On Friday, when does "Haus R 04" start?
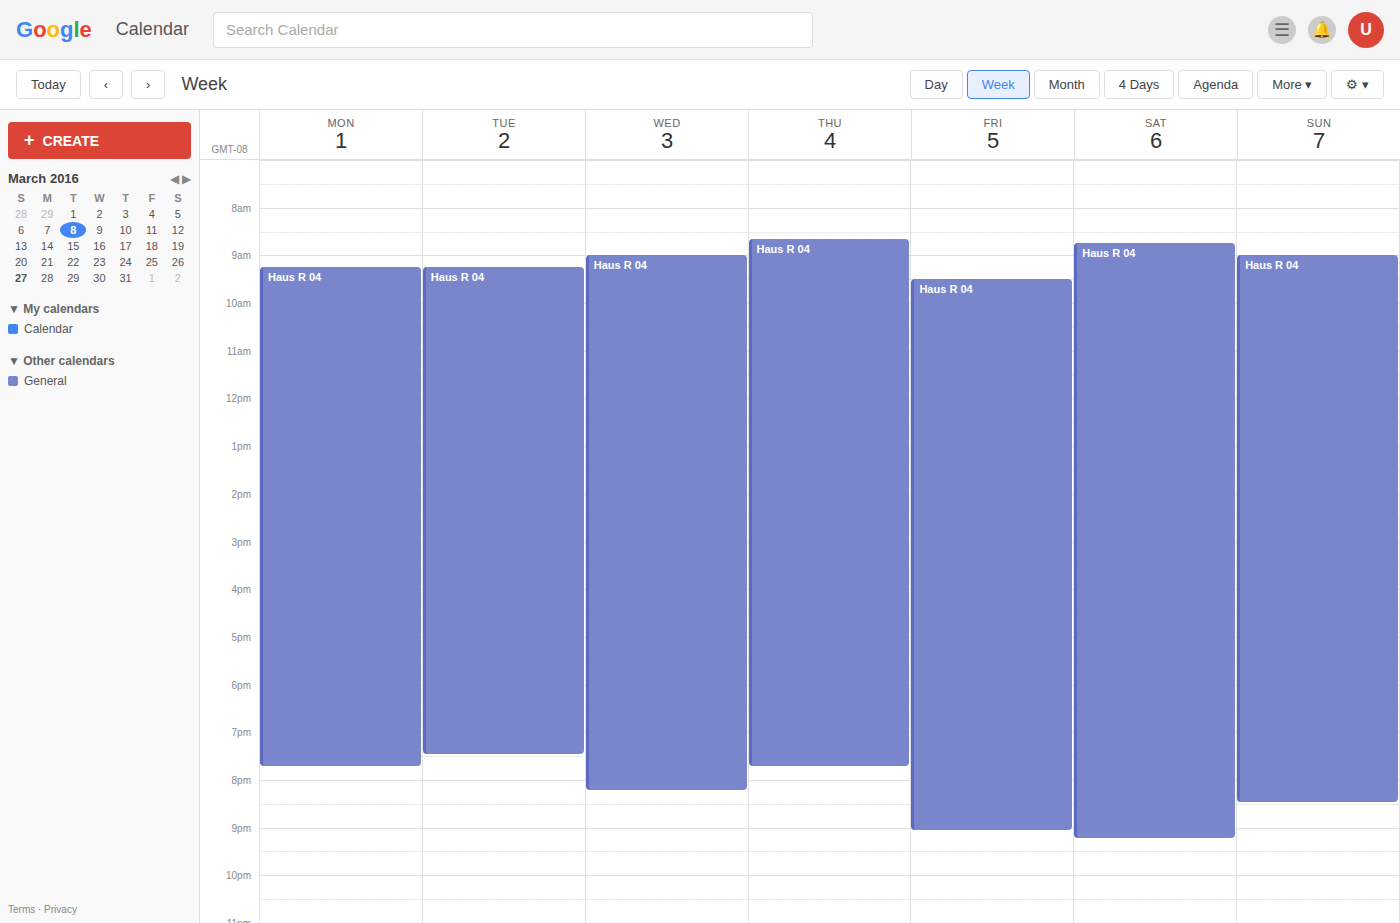
9:30 AM